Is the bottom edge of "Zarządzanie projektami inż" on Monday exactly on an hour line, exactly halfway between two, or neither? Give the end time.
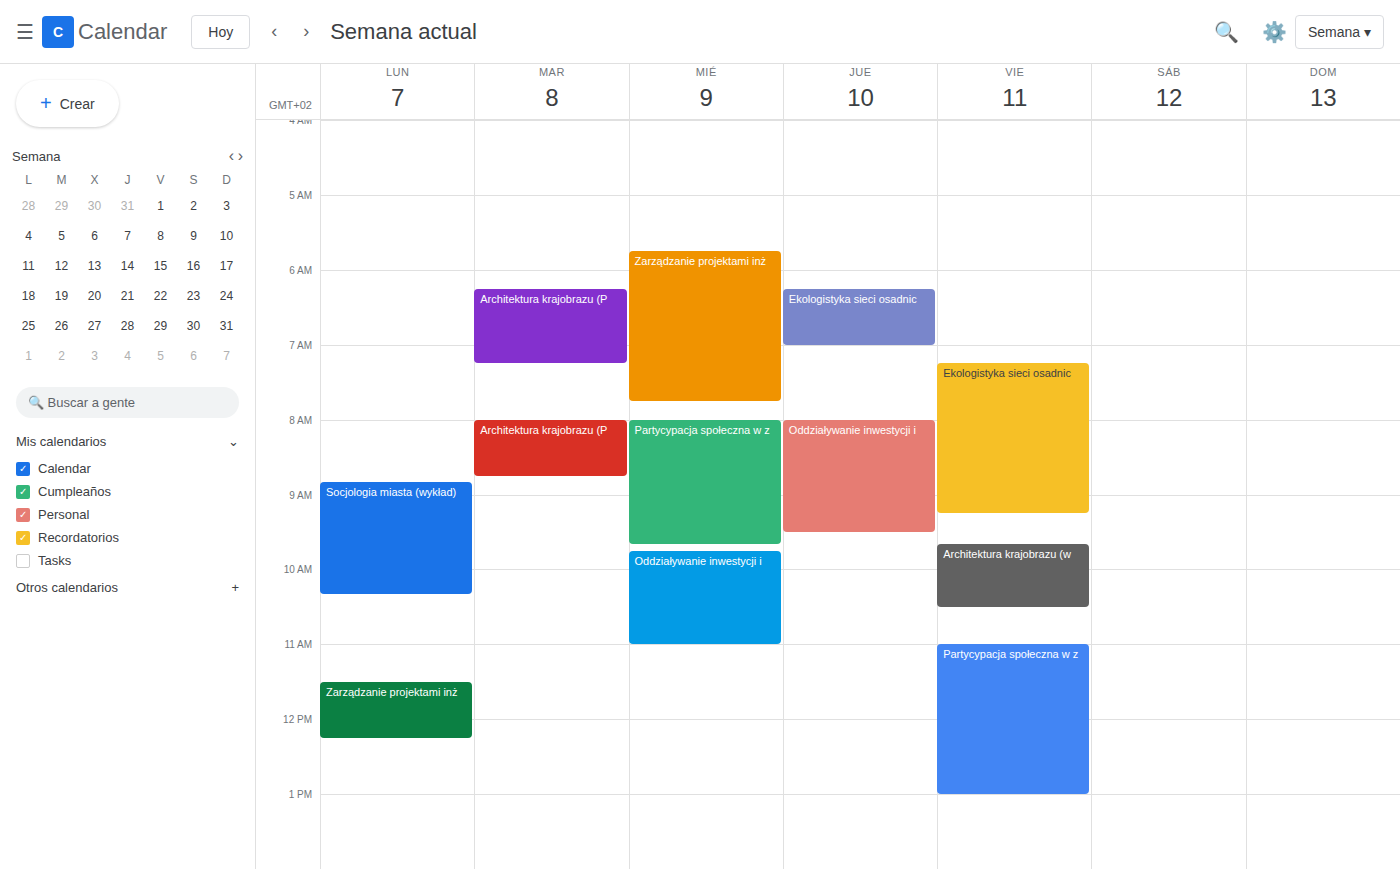
12:15 PM -- neither: a quarter of the way from the 12 PM line to the 1 PM line.